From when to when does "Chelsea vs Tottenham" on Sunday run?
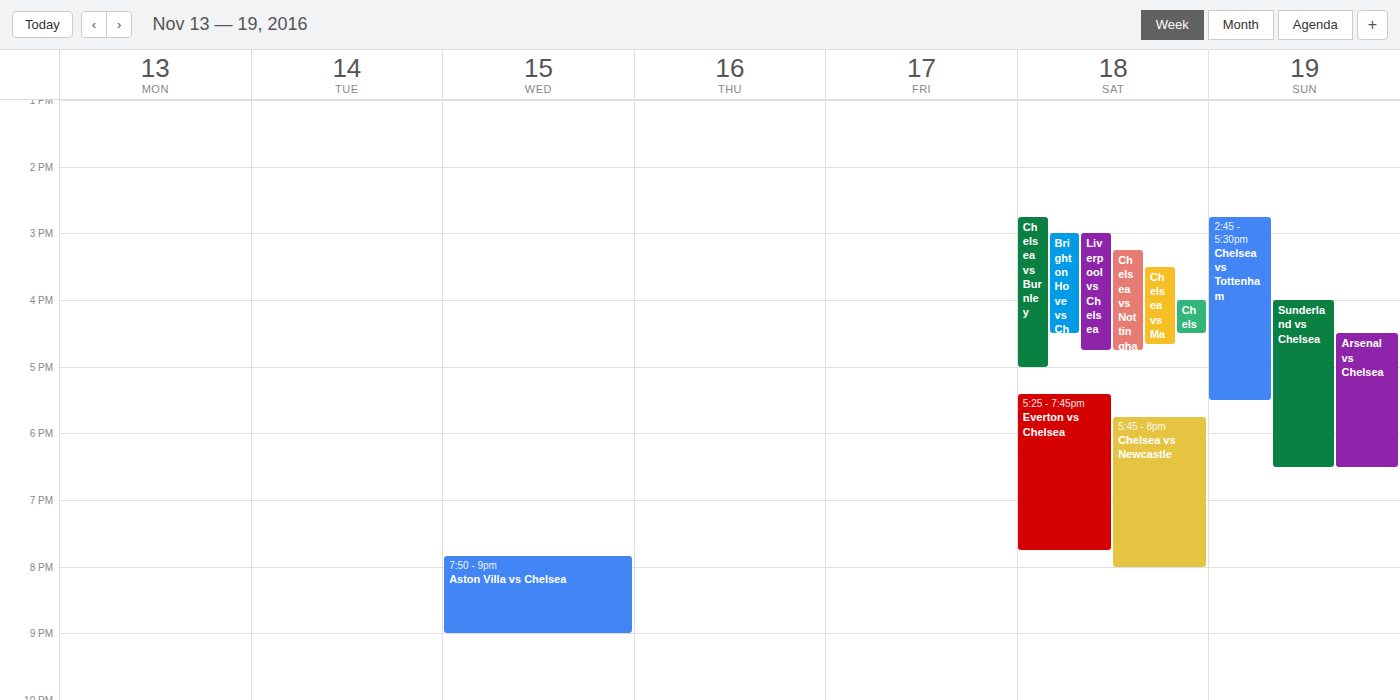
2:45 PM to 5:30 PM